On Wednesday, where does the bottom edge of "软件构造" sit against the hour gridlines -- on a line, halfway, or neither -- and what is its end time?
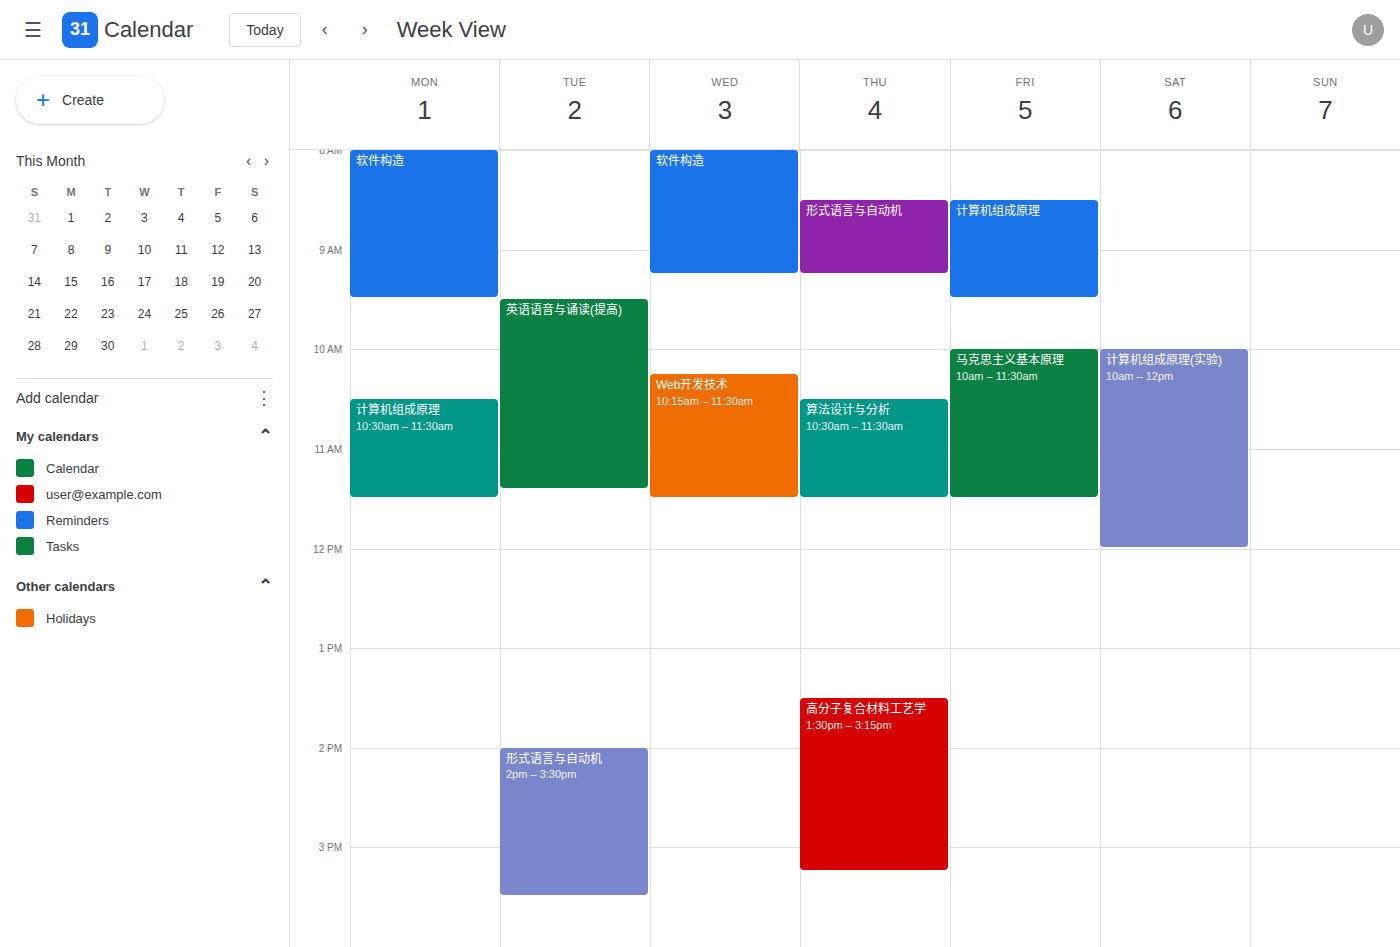
9:15 AM -- neither: a quarter of the way from the 9 AM line to the 10 AM line.